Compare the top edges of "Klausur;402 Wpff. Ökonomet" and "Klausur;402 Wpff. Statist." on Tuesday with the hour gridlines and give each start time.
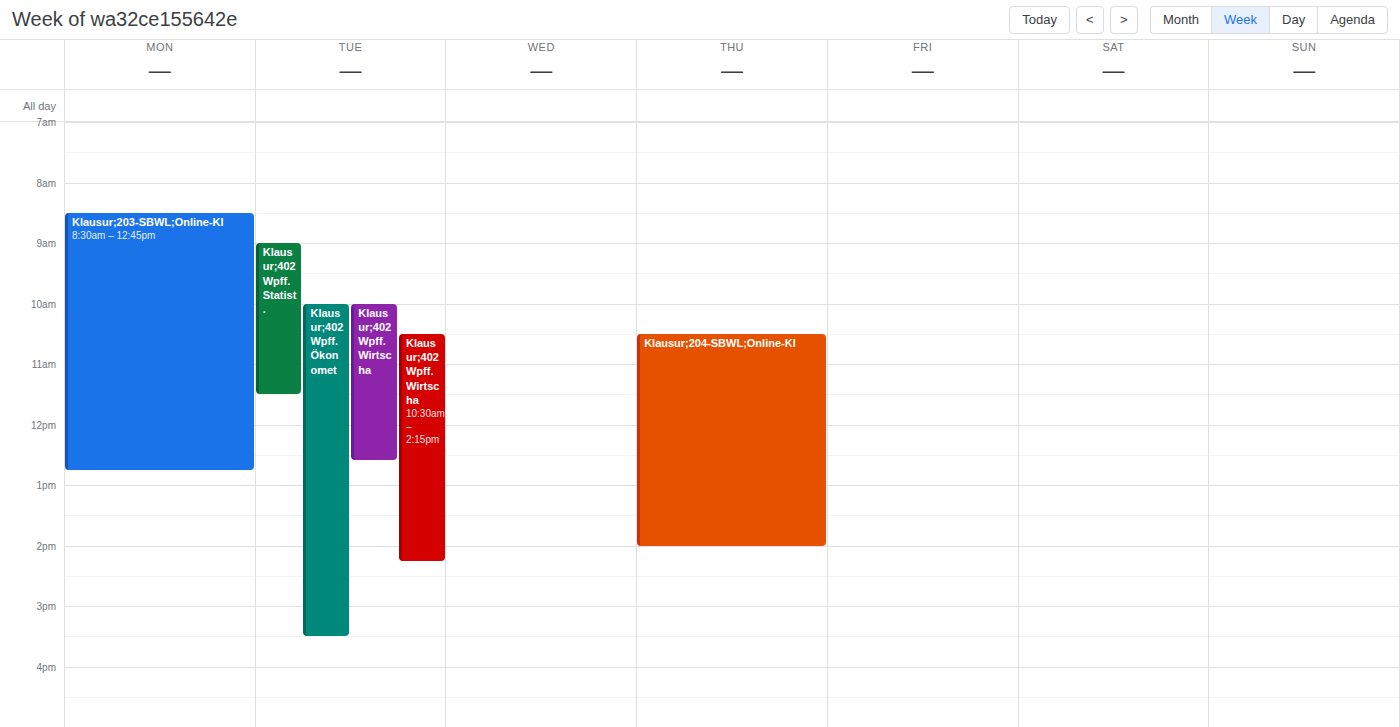
"Klausur;402 Wpff. Ökonomet": 10:00 AM, exactly on the 10 AM line. "Klausur;402 Wpff. Statist.": 9:00 AM, exactly on the 9 AM line.